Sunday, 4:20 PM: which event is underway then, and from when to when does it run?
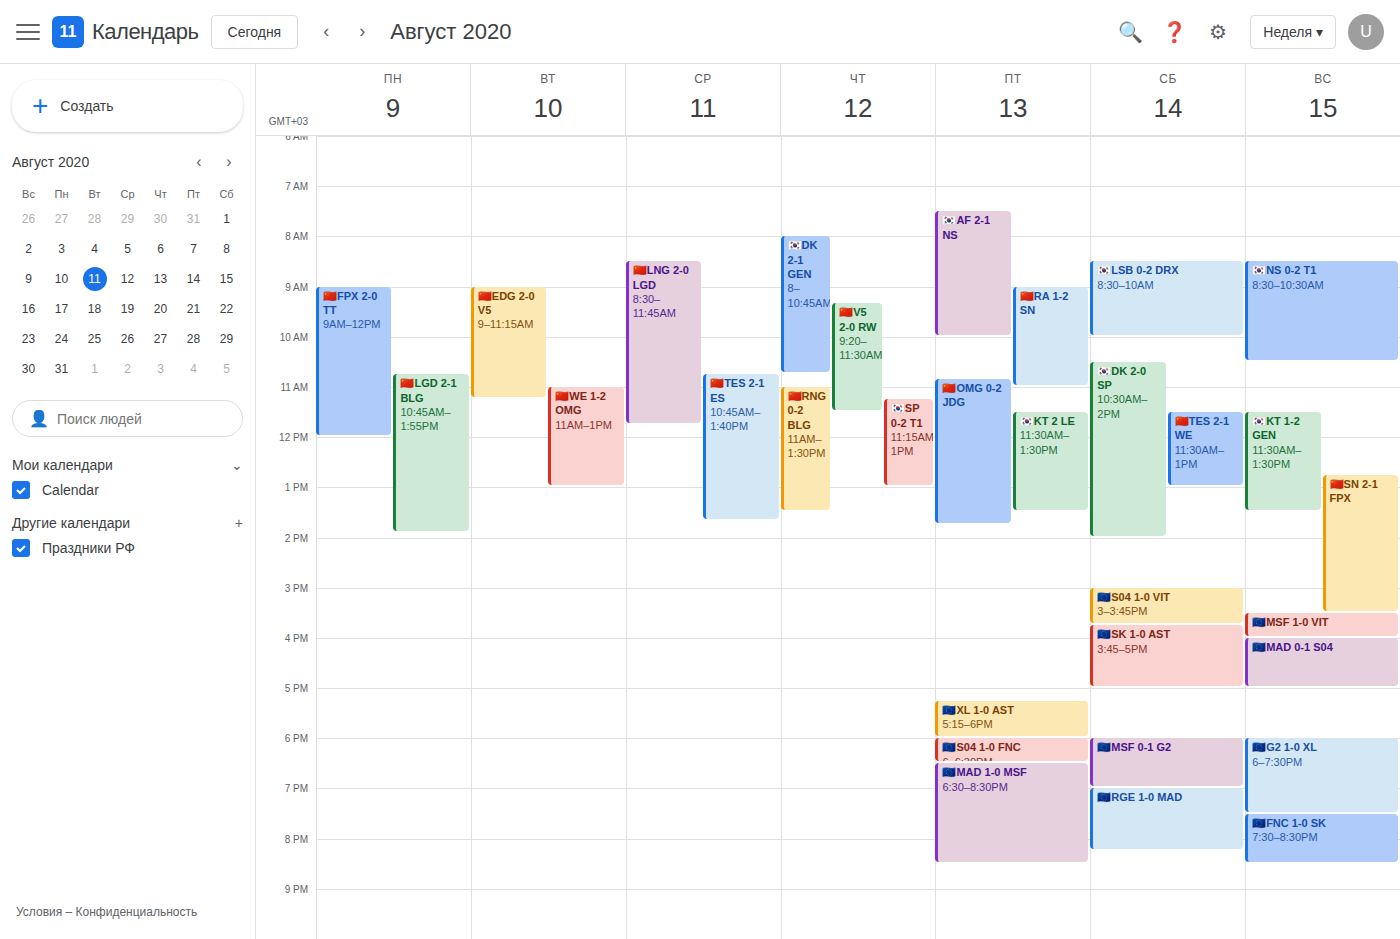
"🇪🇺MAD 0-1 S04", 4:00 PM to 5:00 PM